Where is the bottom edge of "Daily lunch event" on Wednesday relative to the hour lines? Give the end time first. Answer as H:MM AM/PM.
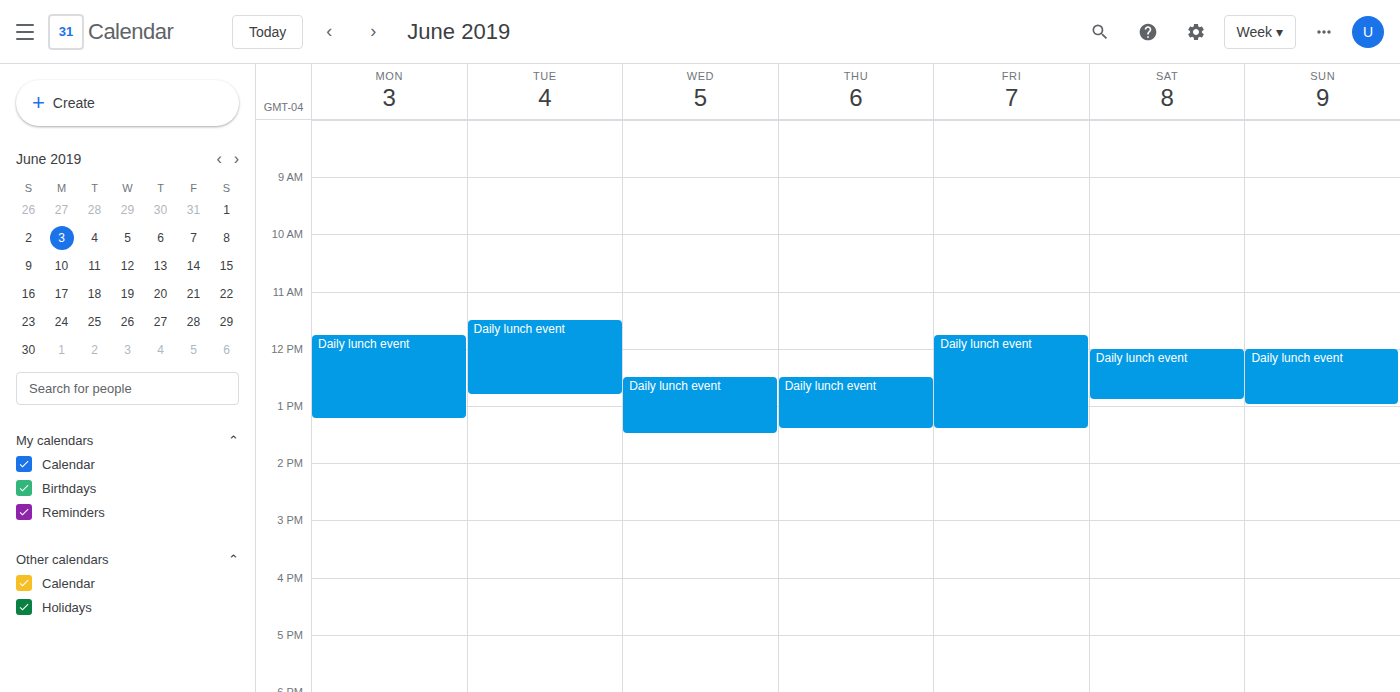
1:30 PM -- halfway between the 1 PM and 2 PM lines.